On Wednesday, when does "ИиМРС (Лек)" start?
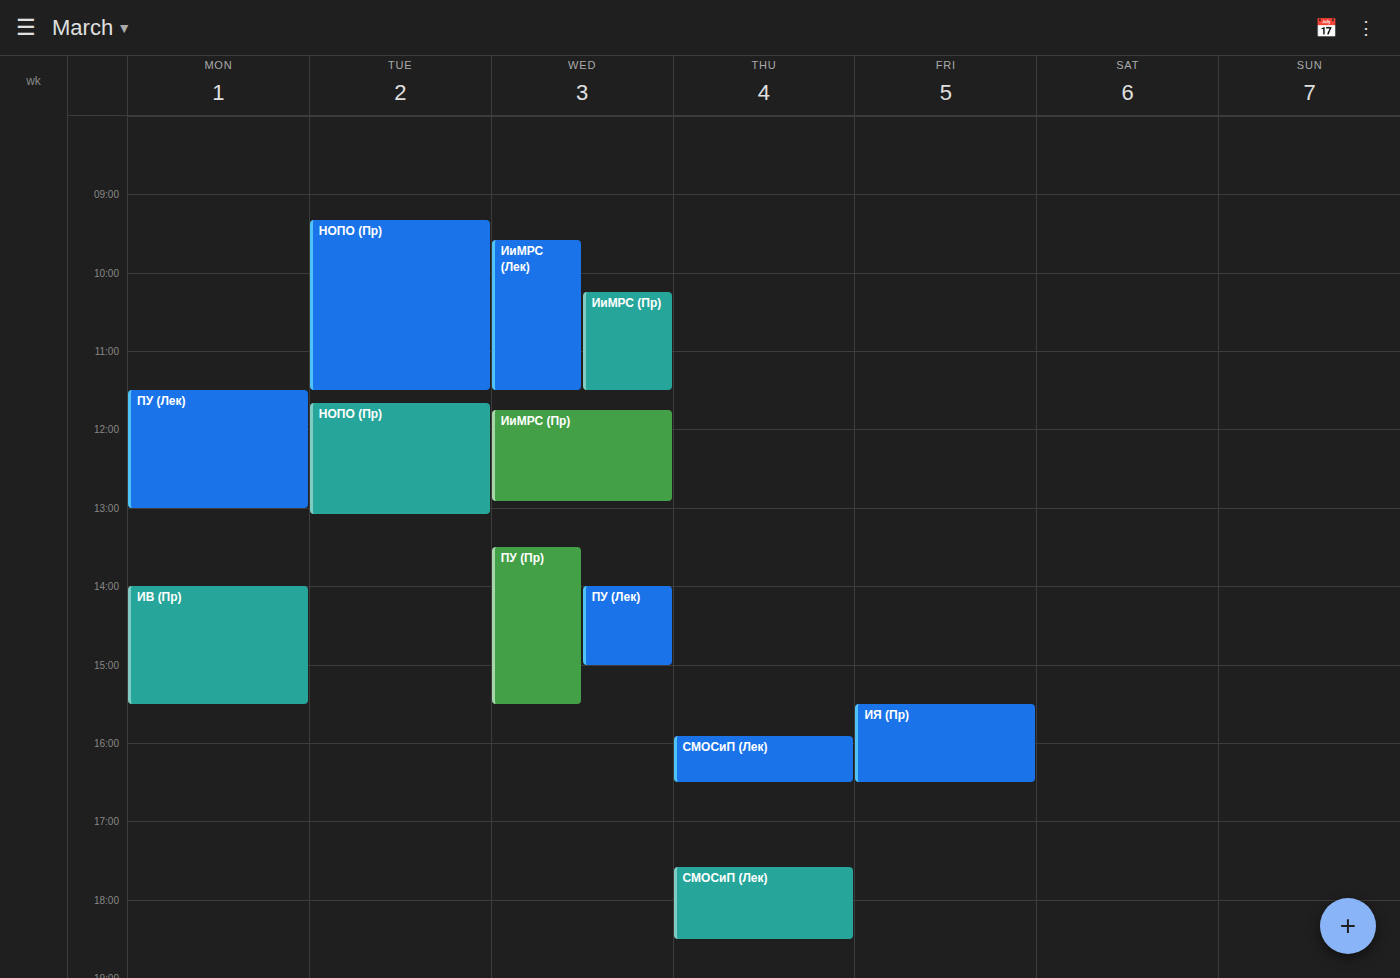
9:35 AM